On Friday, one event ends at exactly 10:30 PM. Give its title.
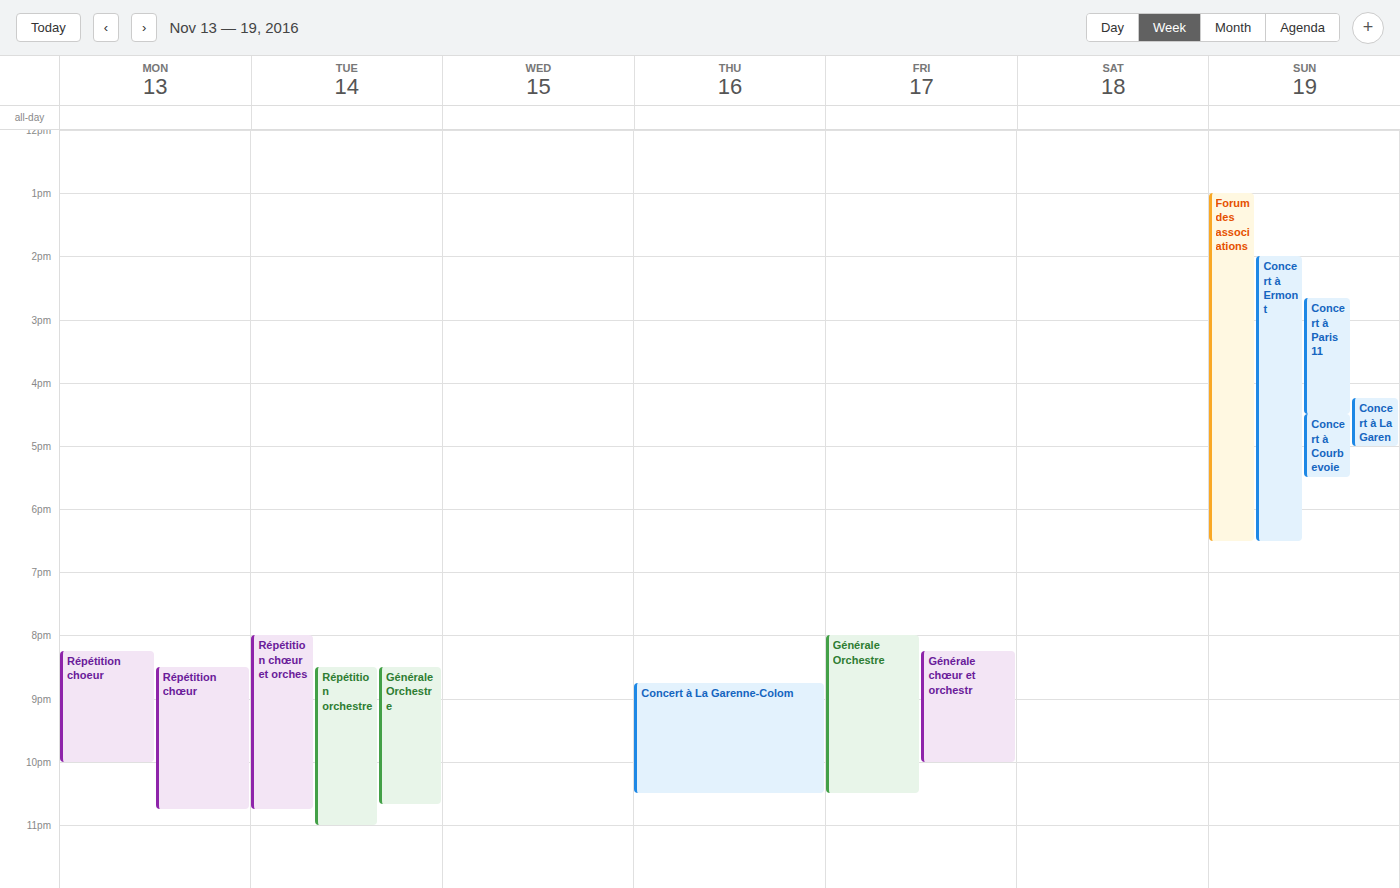
"Générale Orchestre"